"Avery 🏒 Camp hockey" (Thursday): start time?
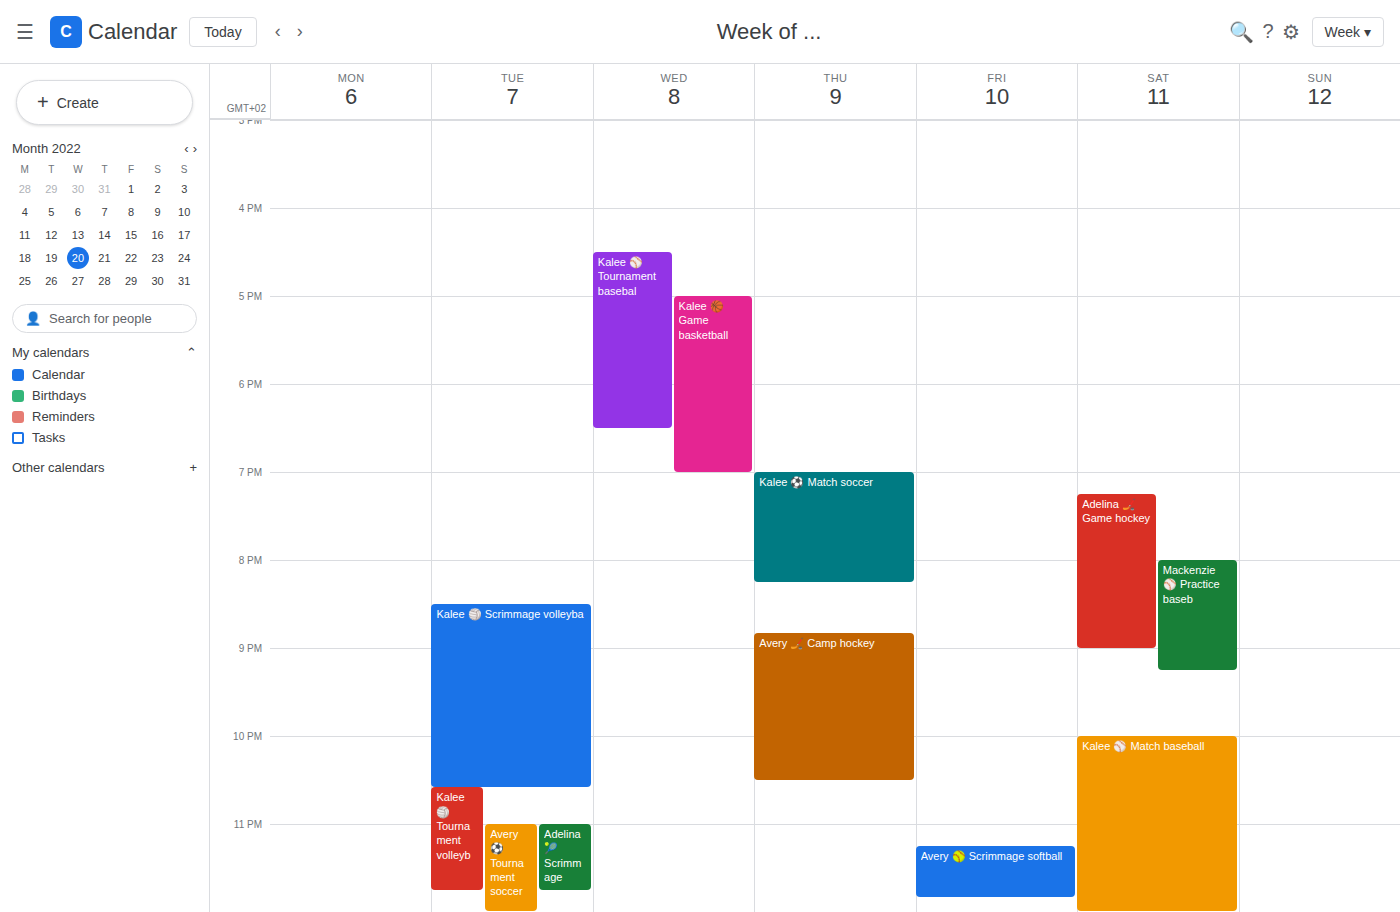
8:50 PM